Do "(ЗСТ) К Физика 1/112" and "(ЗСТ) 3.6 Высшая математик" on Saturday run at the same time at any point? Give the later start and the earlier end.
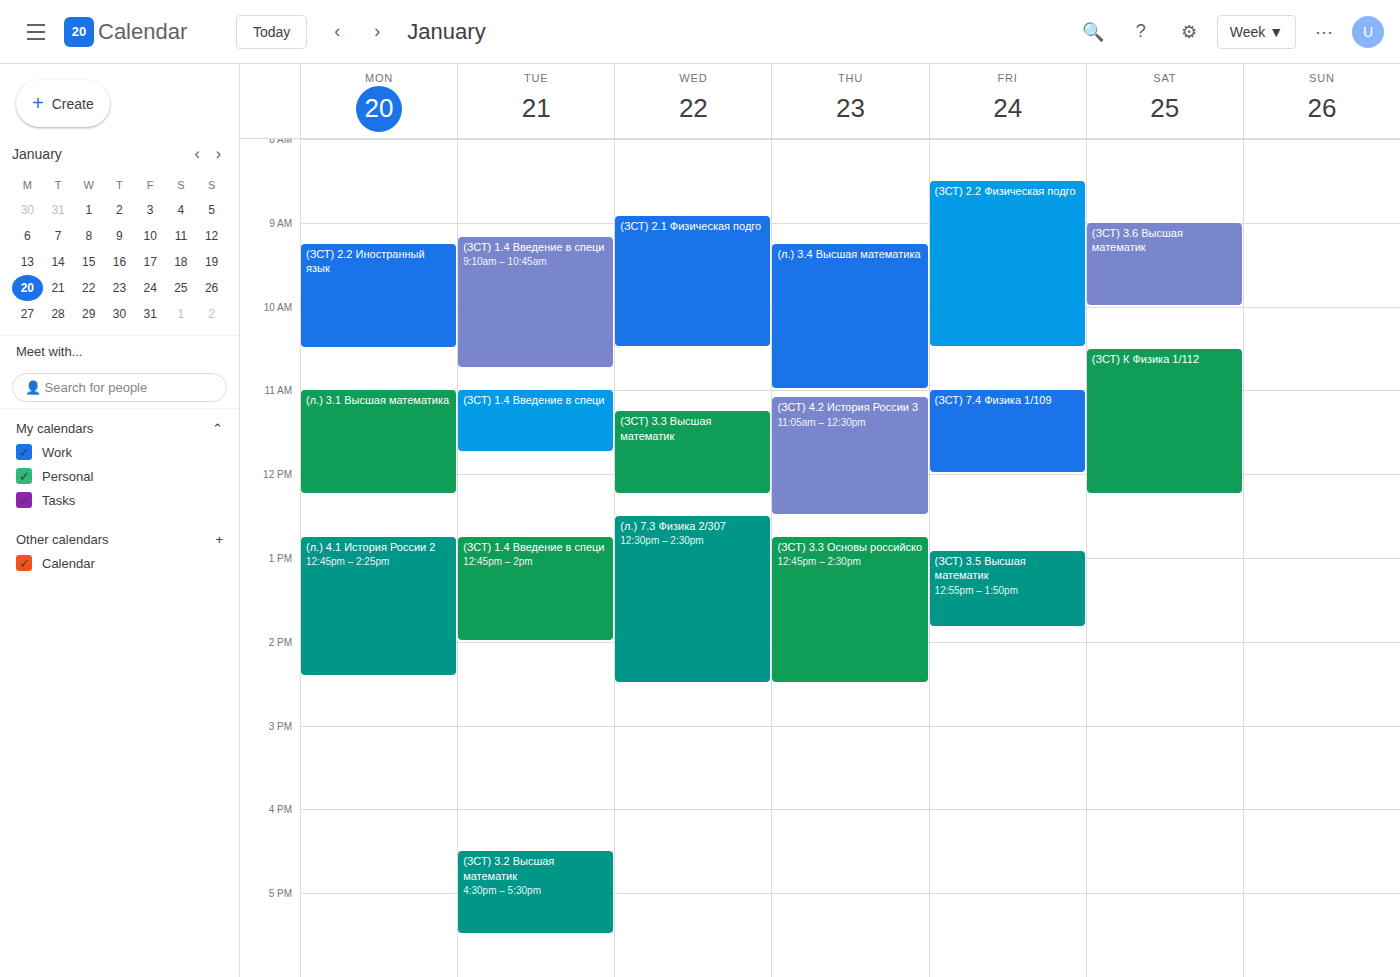
"(ЗСТ) 3.6 Высшая математик" ends at 10:00 and "(ЗСТ) К Физика 1/112" starts at 10:30 -- no overlap.